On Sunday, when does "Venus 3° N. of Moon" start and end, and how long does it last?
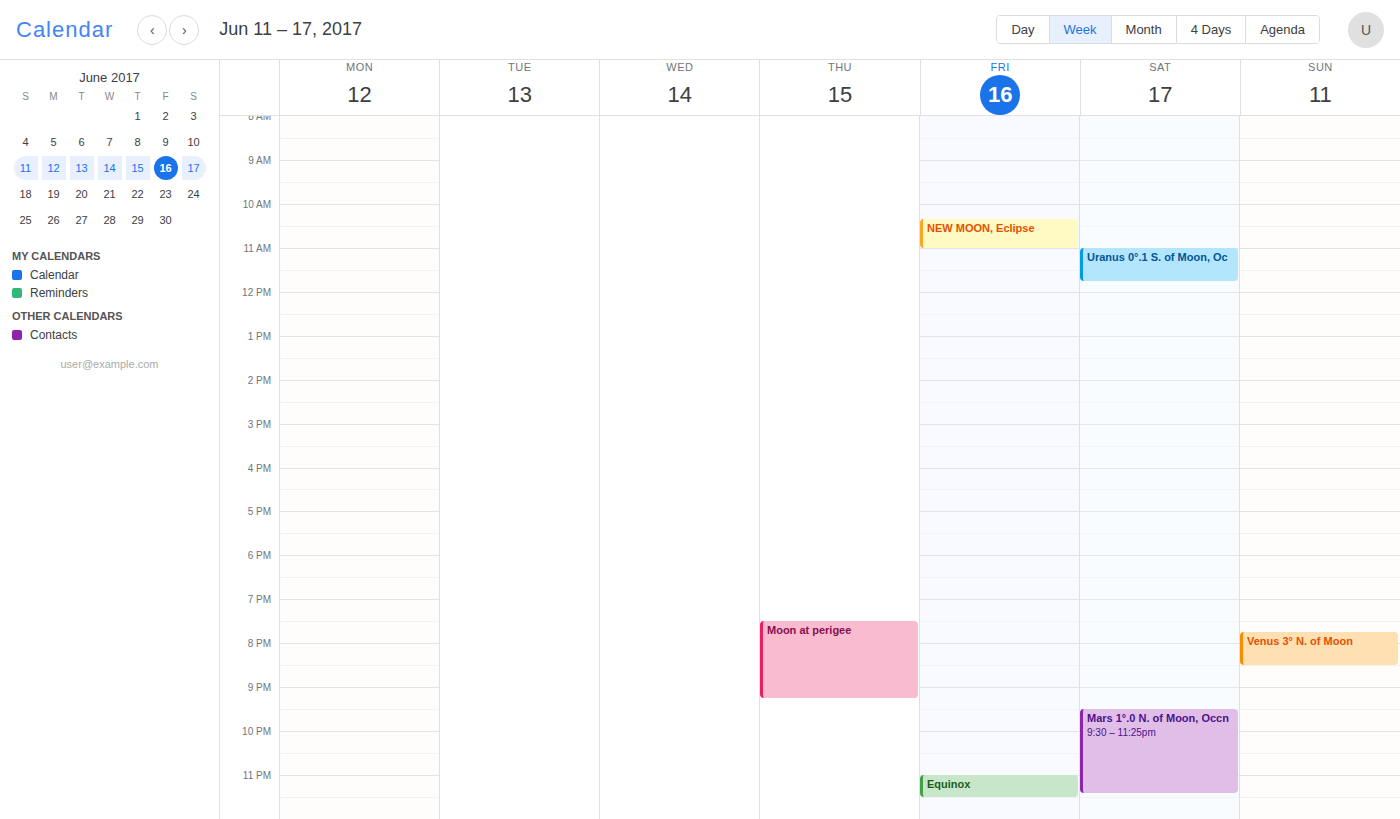
7:45 PM to 8:30 PM, 45 minutes